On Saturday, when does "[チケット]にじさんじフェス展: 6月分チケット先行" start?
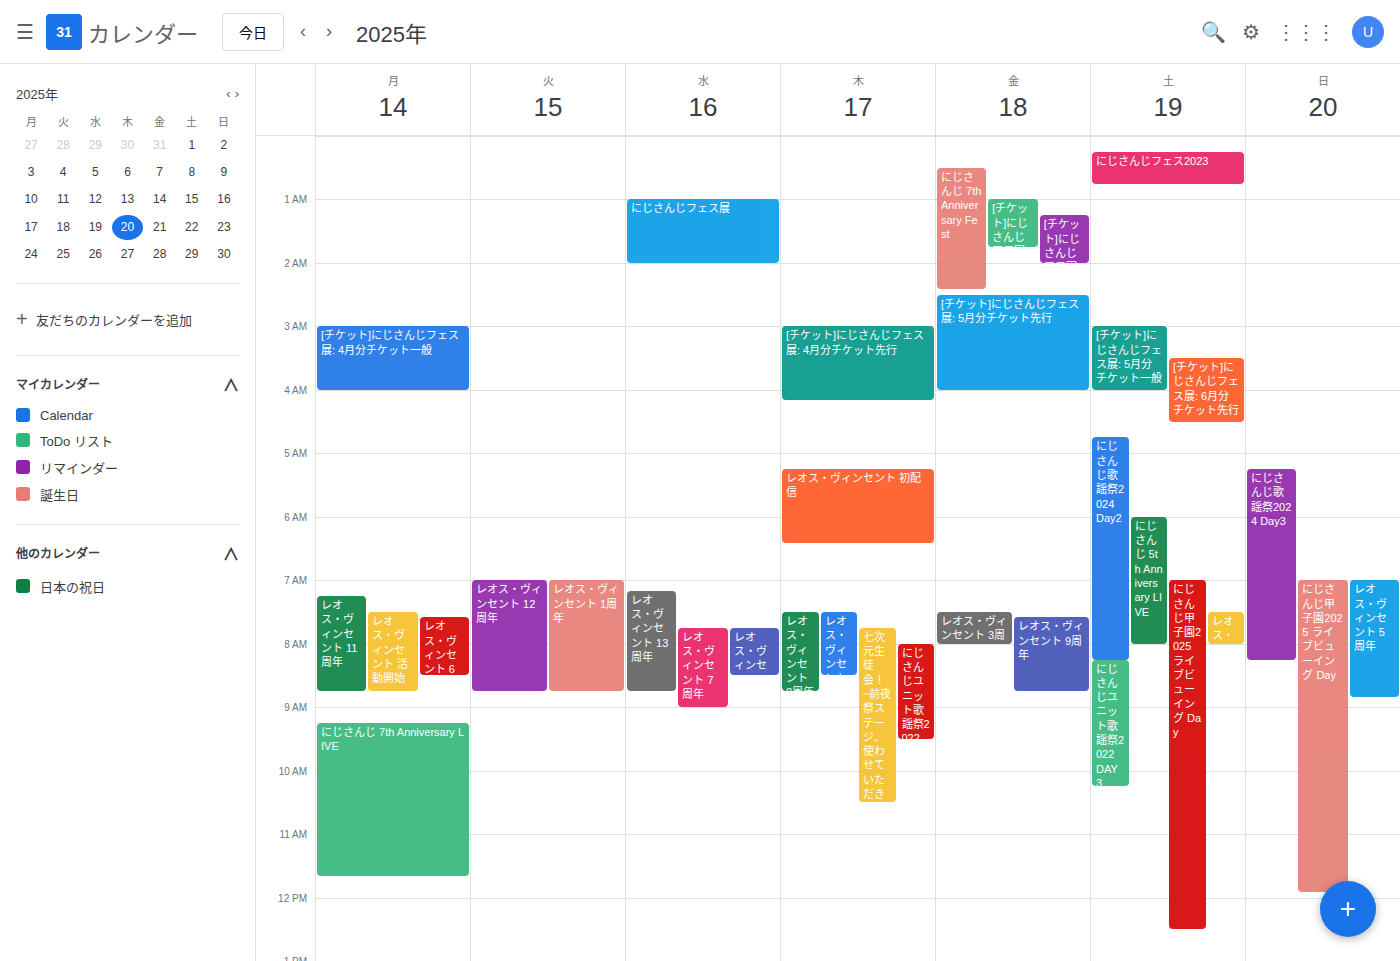
3:30 AM